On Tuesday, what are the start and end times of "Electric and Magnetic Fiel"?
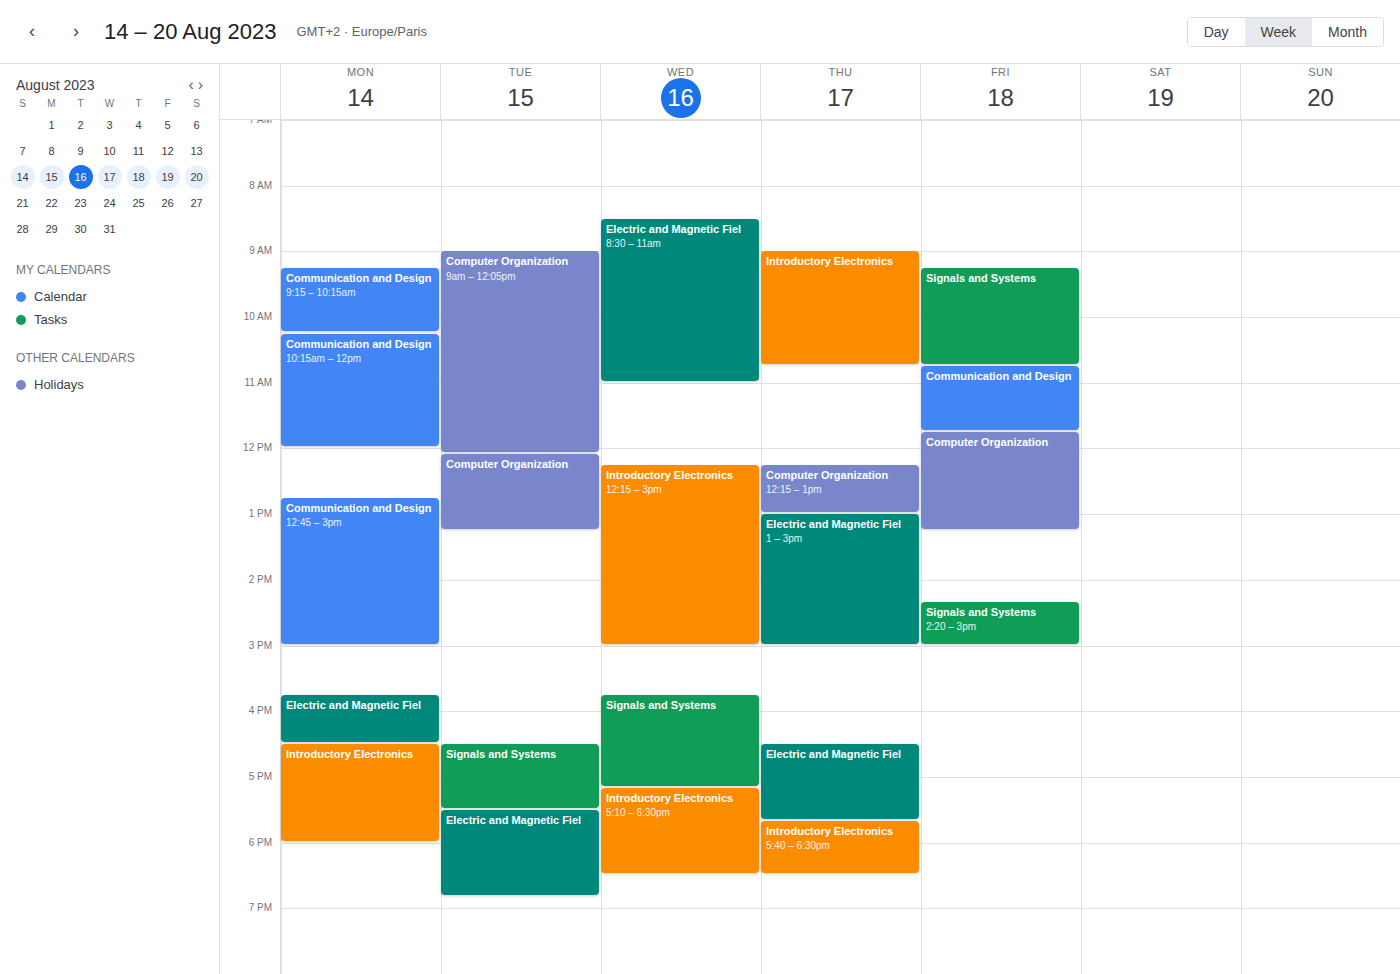
5:30 PM to 6:50 PM